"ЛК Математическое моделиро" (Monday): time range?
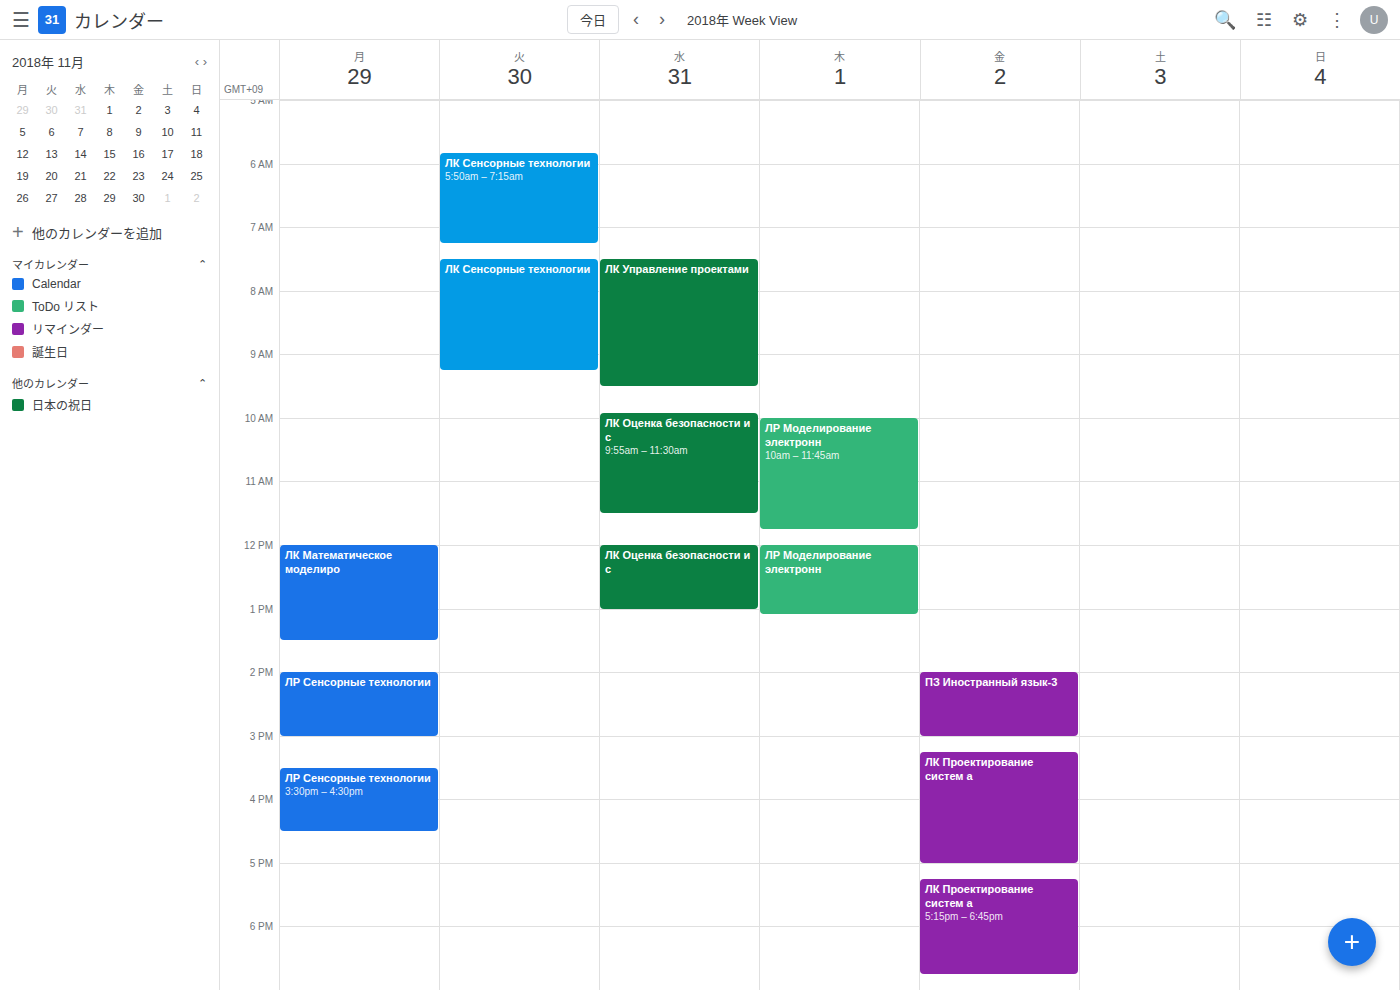
12:00 PM to 1:30 PM